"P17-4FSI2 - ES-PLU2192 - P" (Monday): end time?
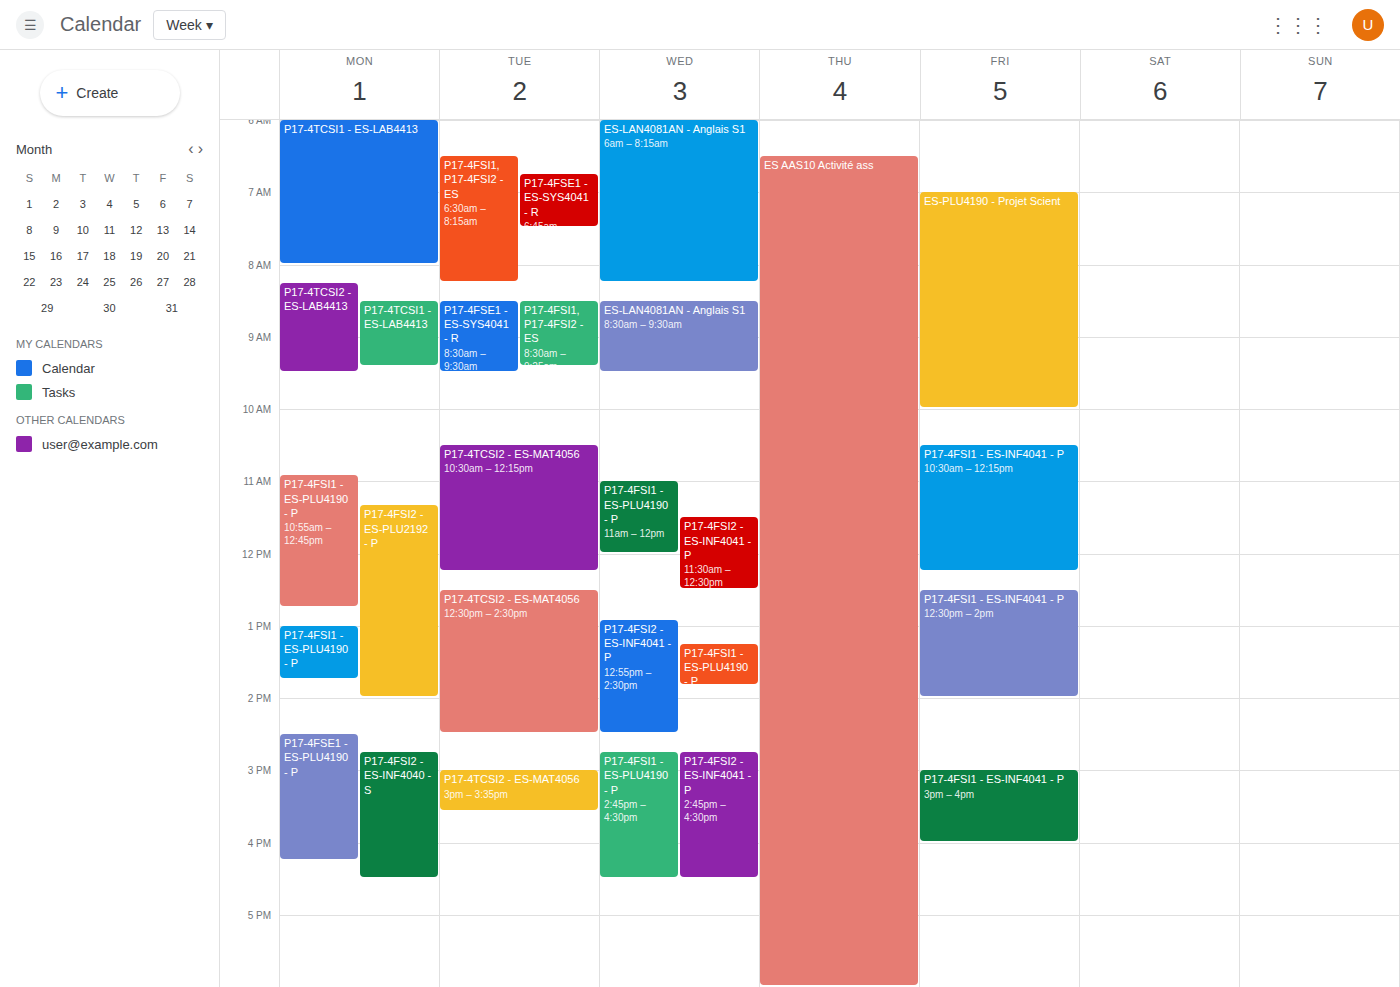
2:00 PM